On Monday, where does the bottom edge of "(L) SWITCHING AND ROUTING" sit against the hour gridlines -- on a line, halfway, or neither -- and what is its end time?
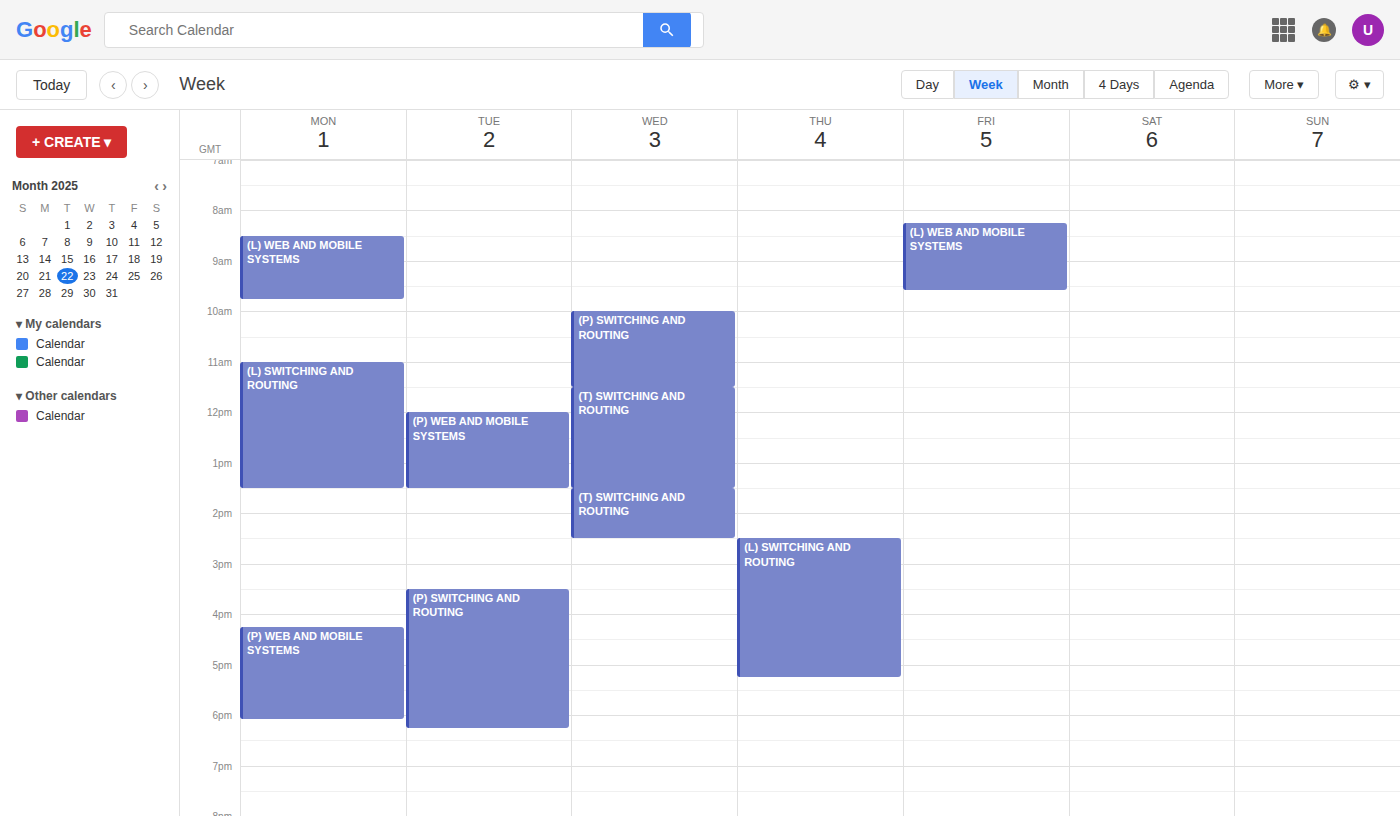
1:30 PM -- halfway between the 1 PM and 2 PM lines.